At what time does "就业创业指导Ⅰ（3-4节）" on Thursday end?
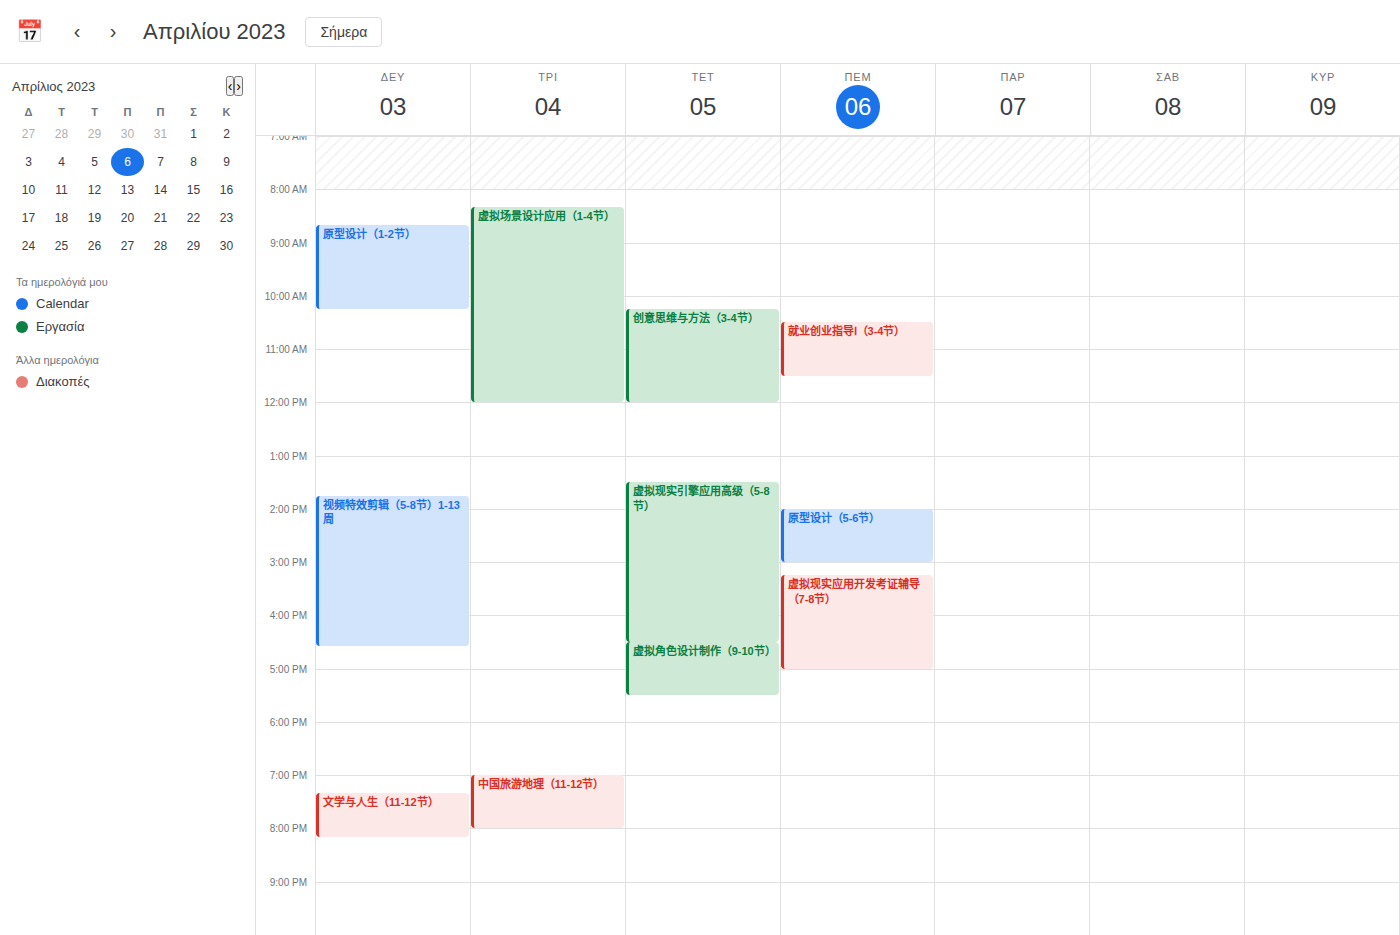
11:30 AM